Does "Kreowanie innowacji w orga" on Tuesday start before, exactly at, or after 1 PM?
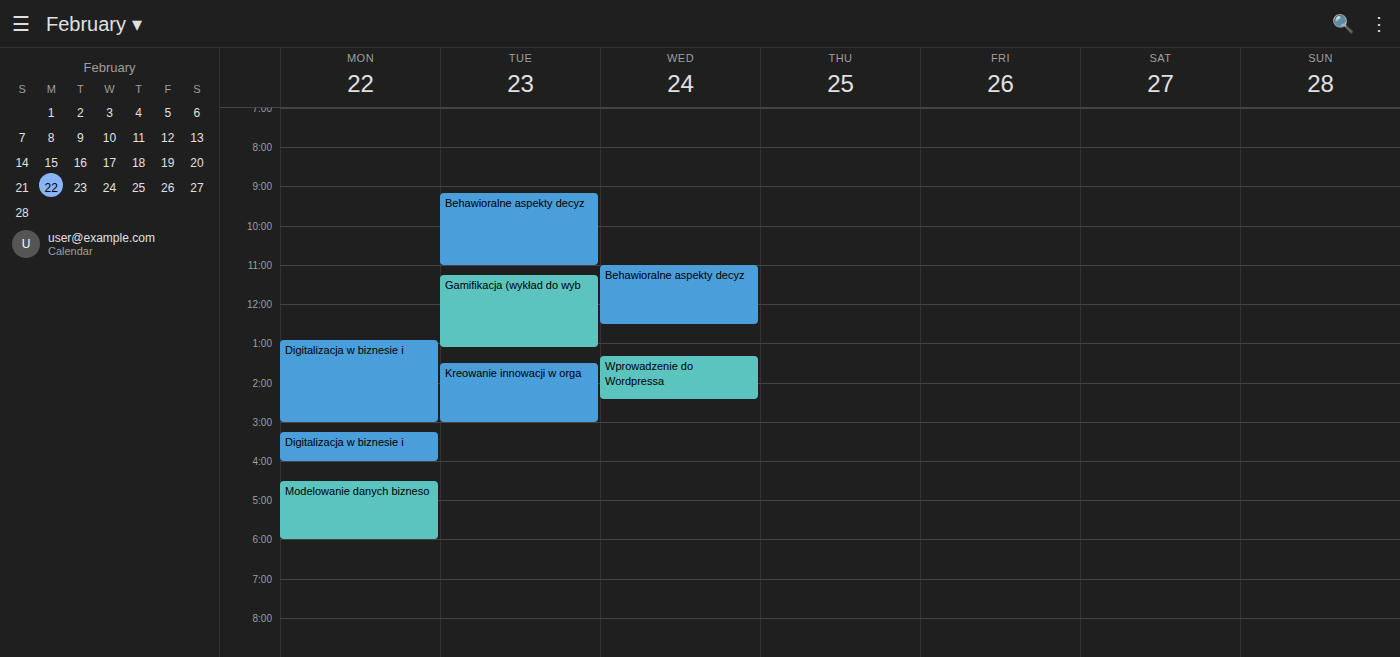
1:30 PM -- after 1 PM, 30 minutes below the 1 PM line.